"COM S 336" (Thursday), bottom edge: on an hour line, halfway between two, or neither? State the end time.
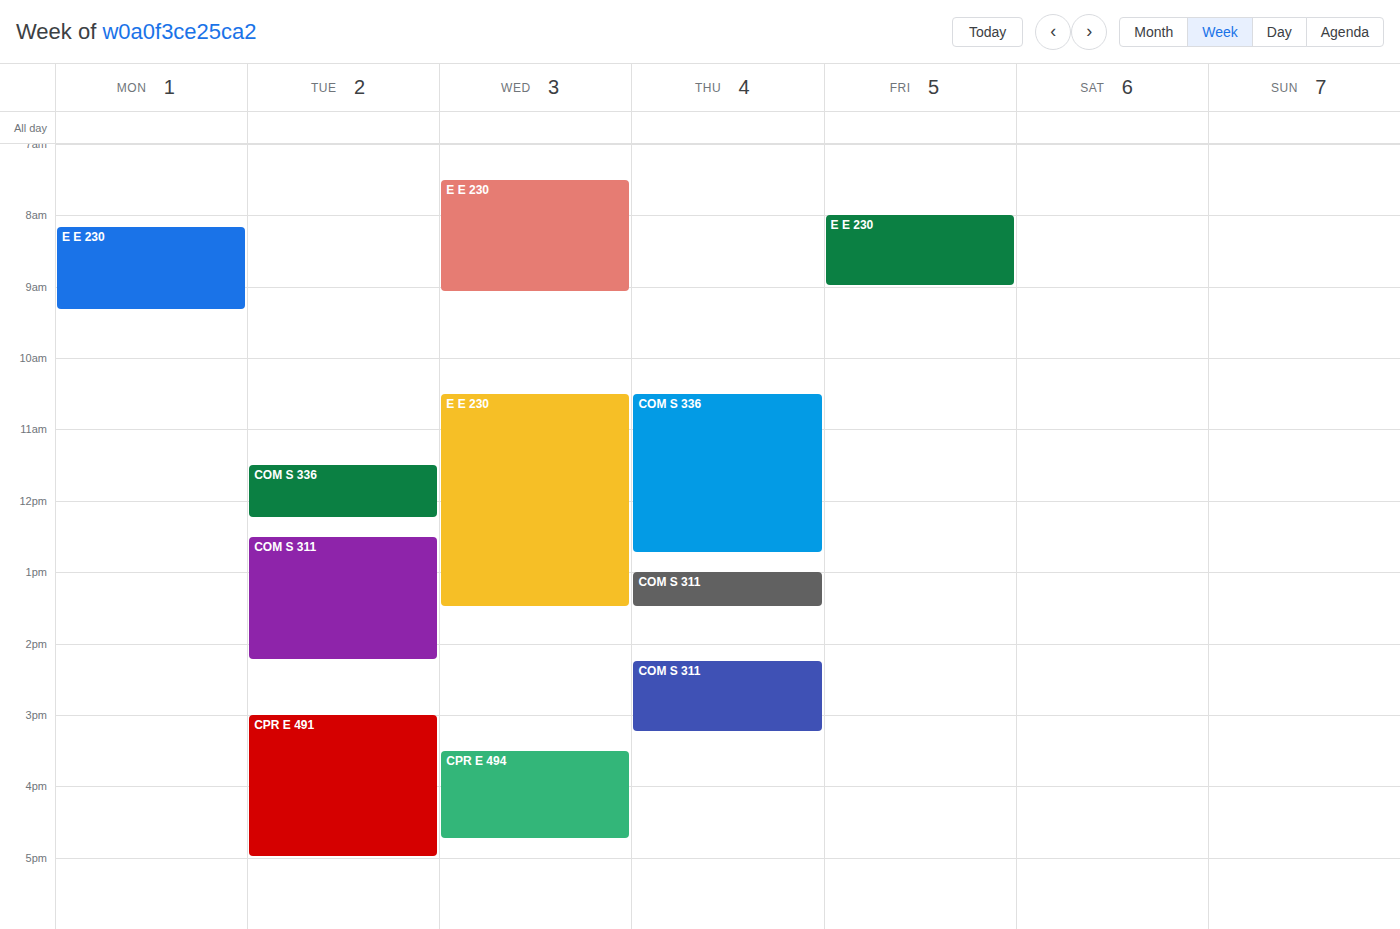
12:45 PM -- neither: three quarters of the way from the 12 PM line to the 1 PM line.